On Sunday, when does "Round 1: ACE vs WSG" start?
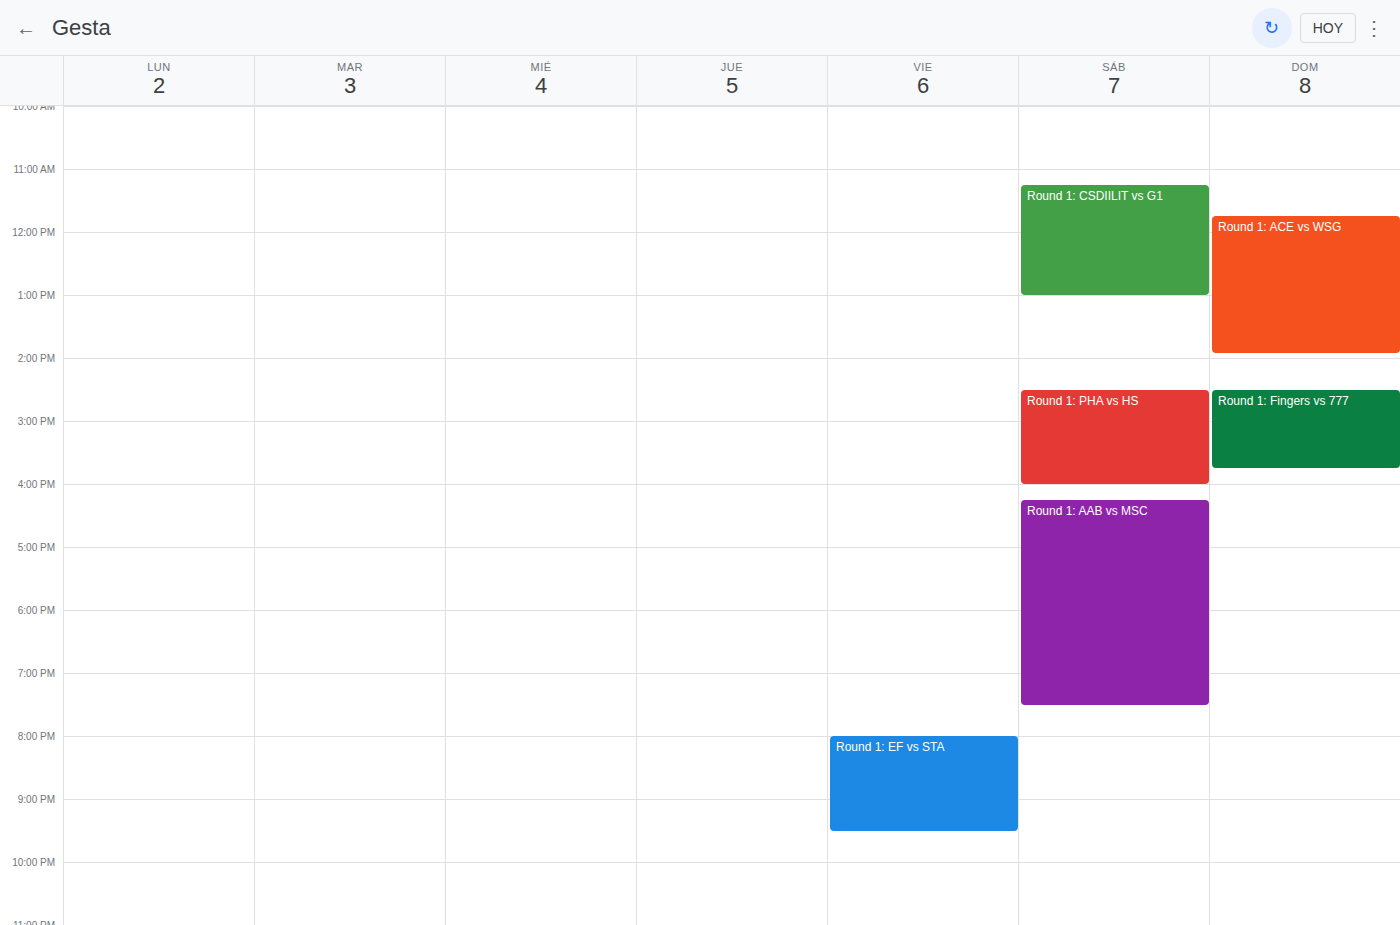
11:45